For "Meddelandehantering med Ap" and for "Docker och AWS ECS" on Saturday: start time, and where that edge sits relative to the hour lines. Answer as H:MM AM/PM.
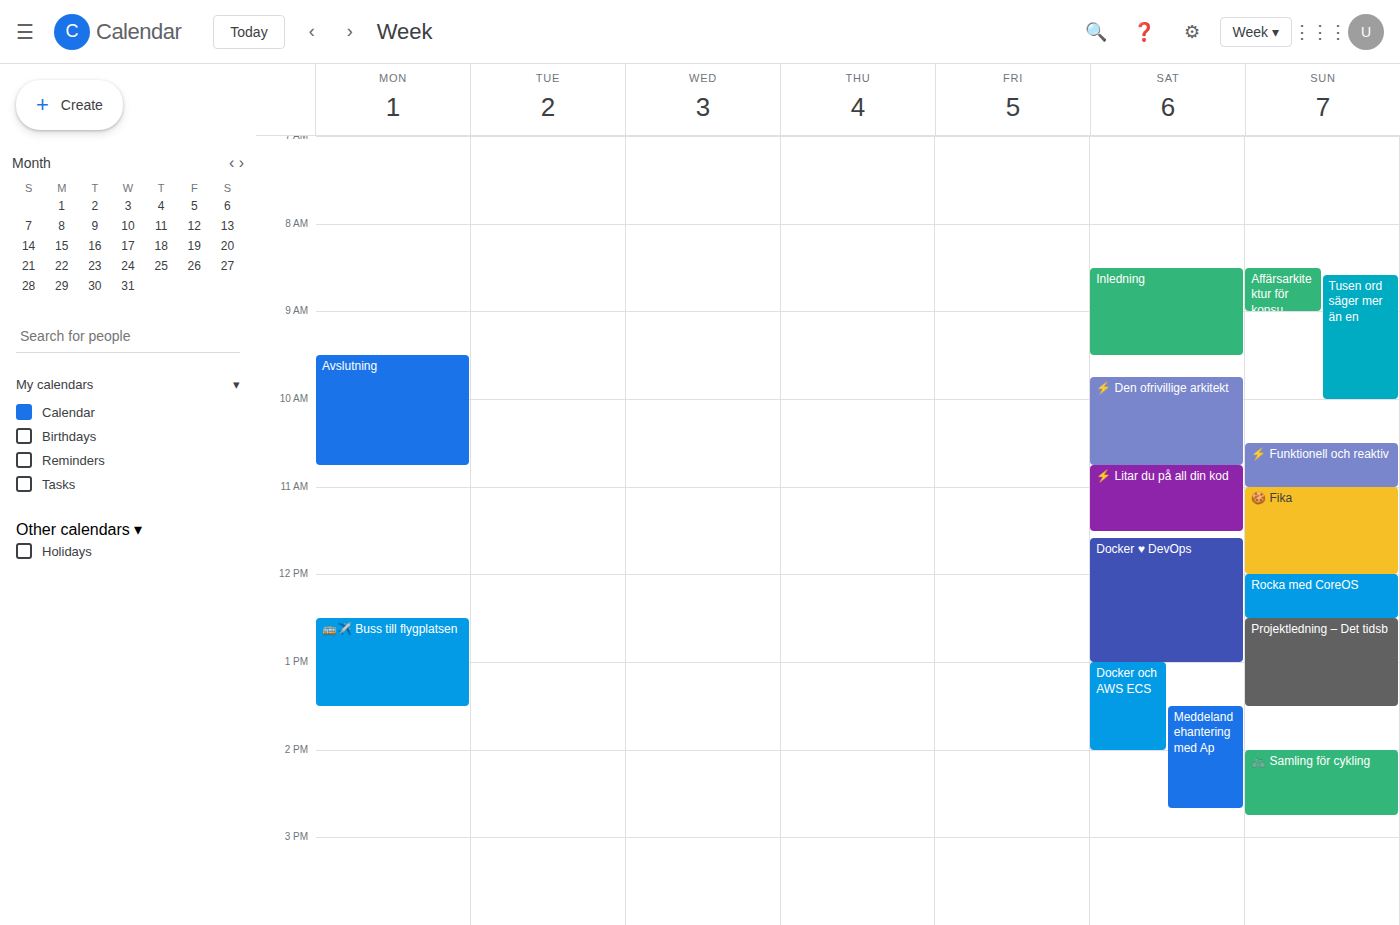
"Meddelandehantering med Ap": 1:30 PM, halfway between the 1 PM and 2 PM lines. "Docker och AWS ECS": 1:00 PM, exactly on the 1 PM line.